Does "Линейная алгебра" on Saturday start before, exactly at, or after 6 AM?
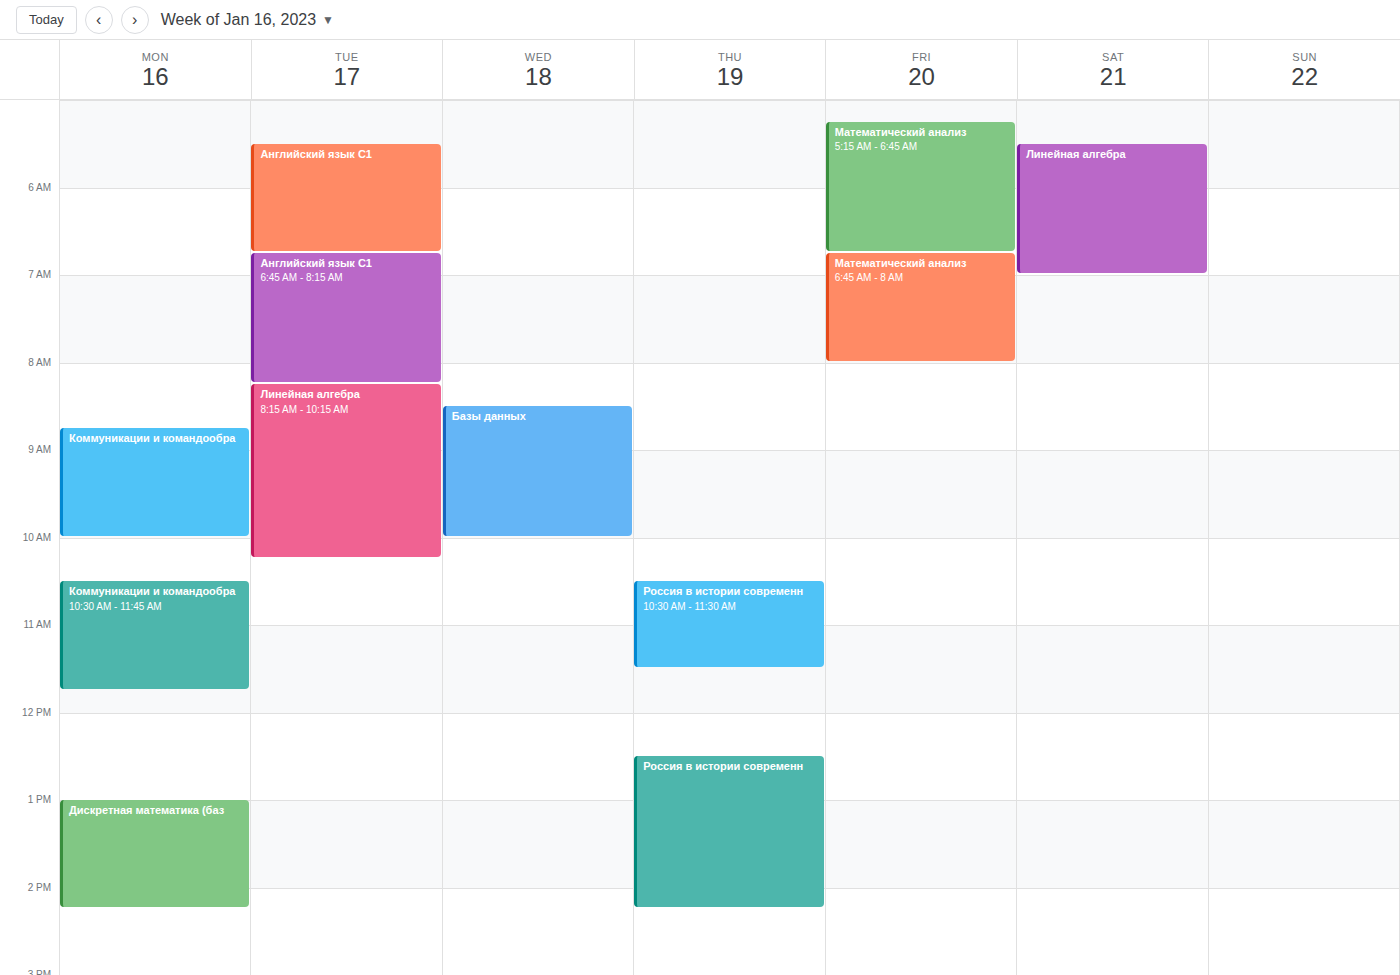
5:30 AM -- before 6 AM, 30 minutes above the 6 AM line.